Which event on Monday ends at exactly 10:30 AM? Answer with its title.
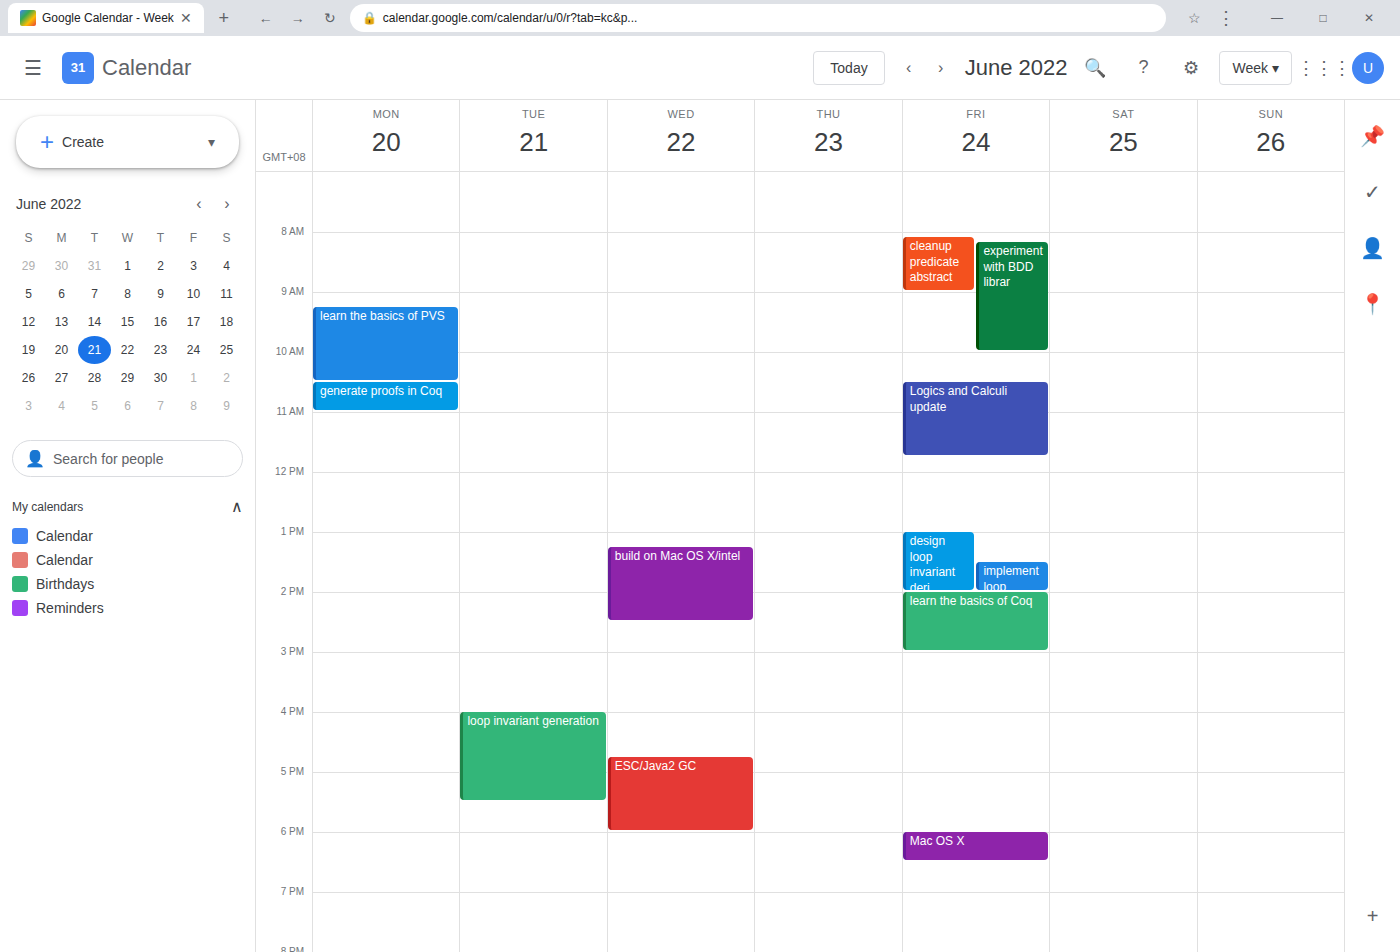
"learn the basics of PVS"